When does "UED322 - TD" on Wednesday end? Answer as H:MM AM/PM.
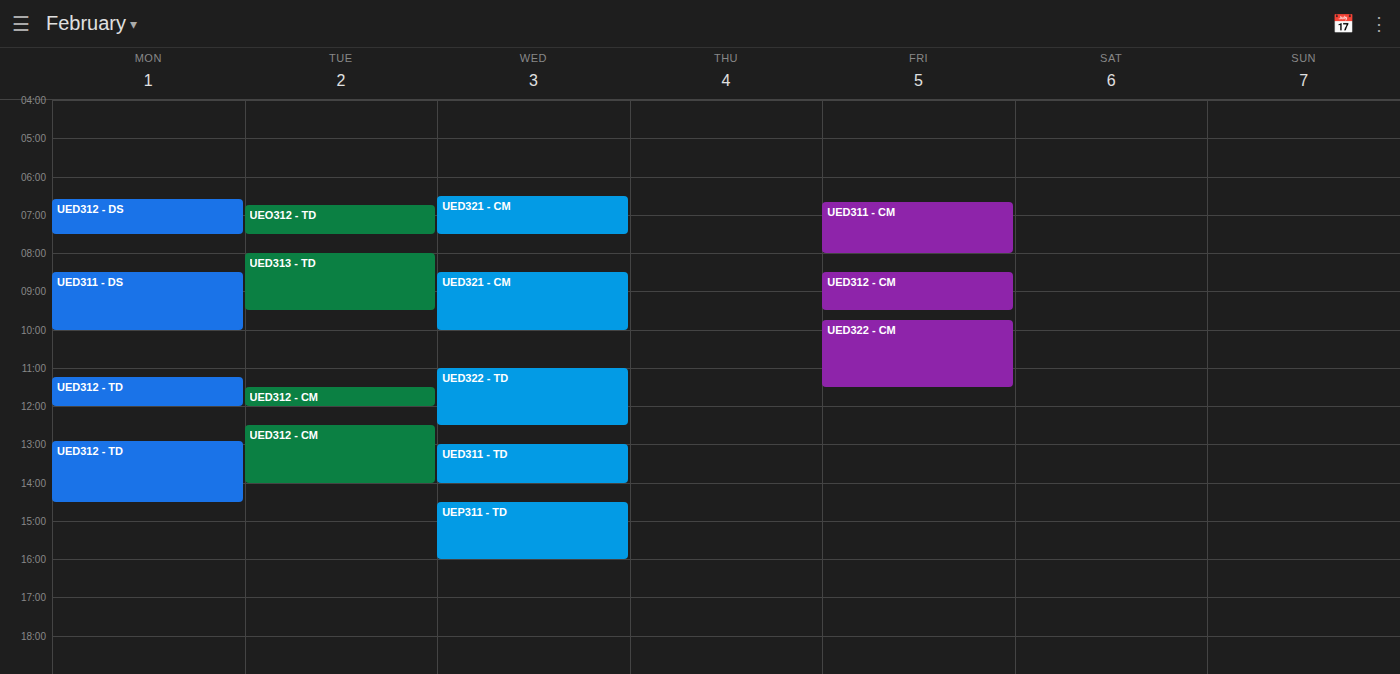
12:30 PM